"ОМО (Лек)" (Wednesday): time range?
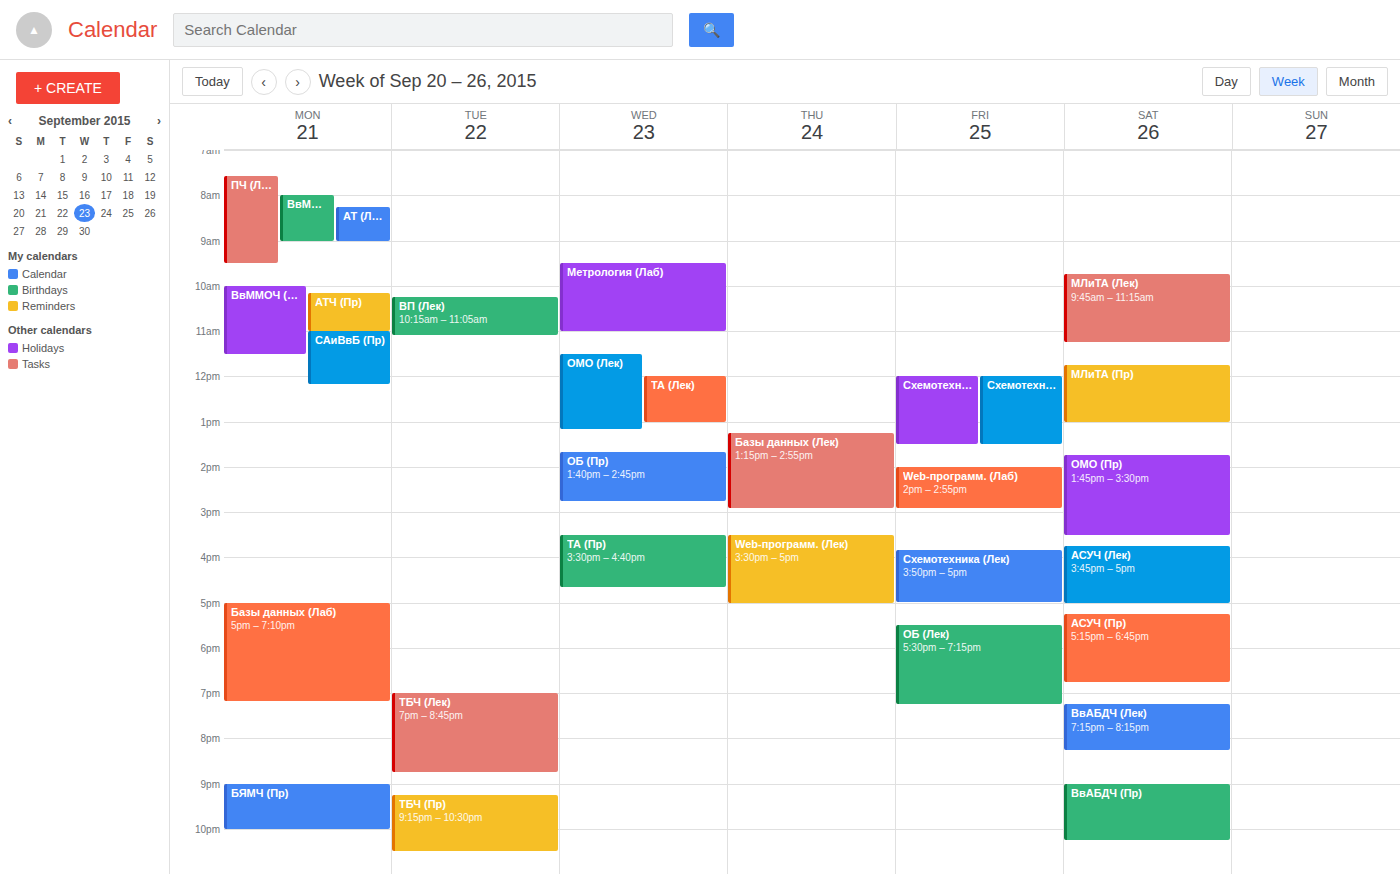
11:30 AM to 1:10 PM